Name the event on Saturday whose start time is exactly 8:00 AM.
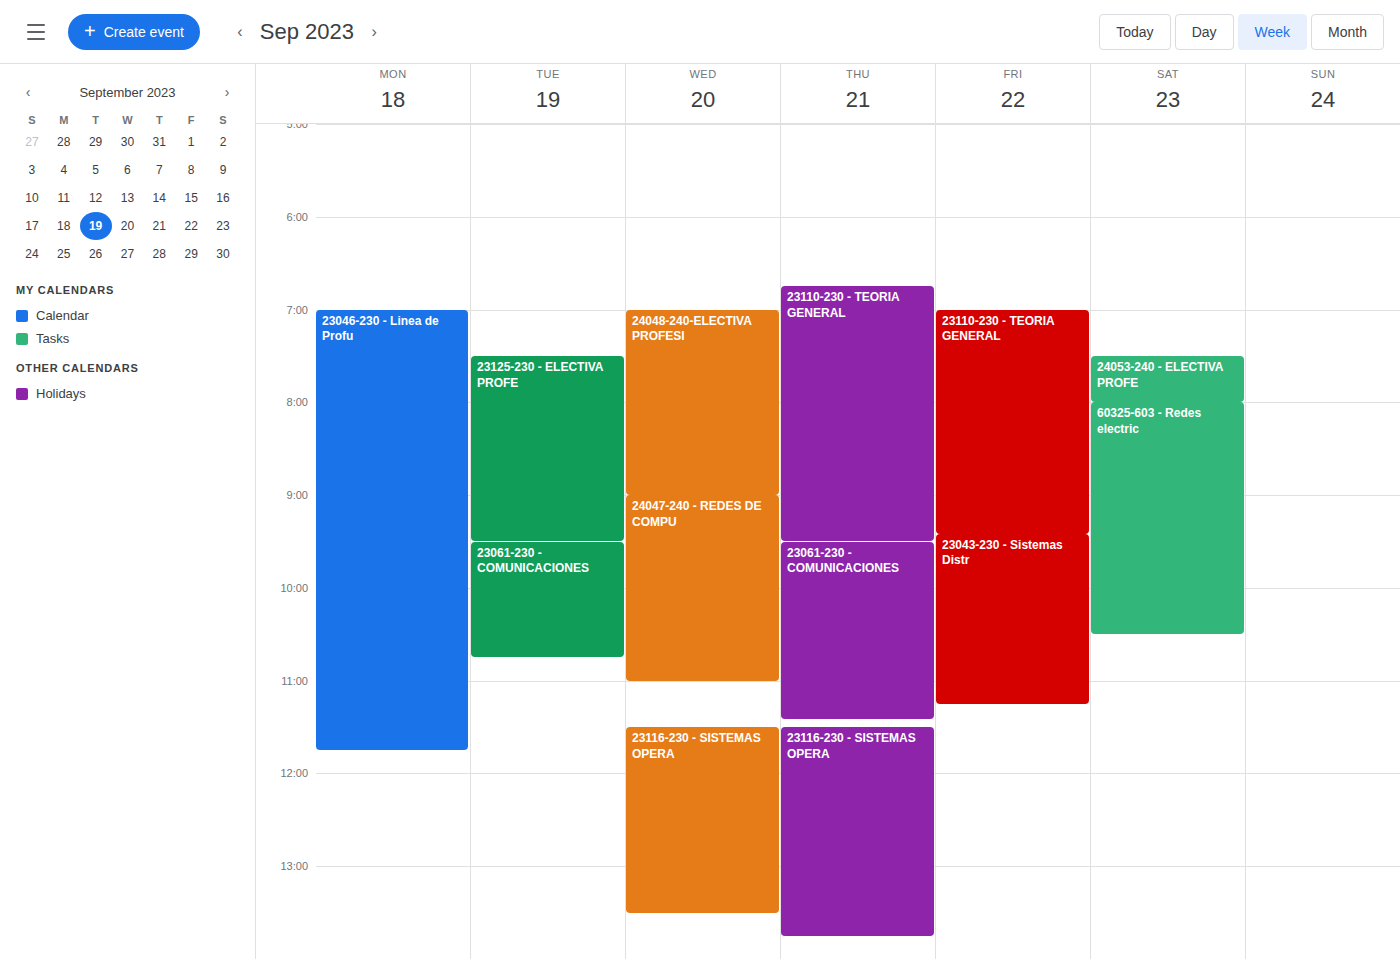
"60325-603 - Redes electric"